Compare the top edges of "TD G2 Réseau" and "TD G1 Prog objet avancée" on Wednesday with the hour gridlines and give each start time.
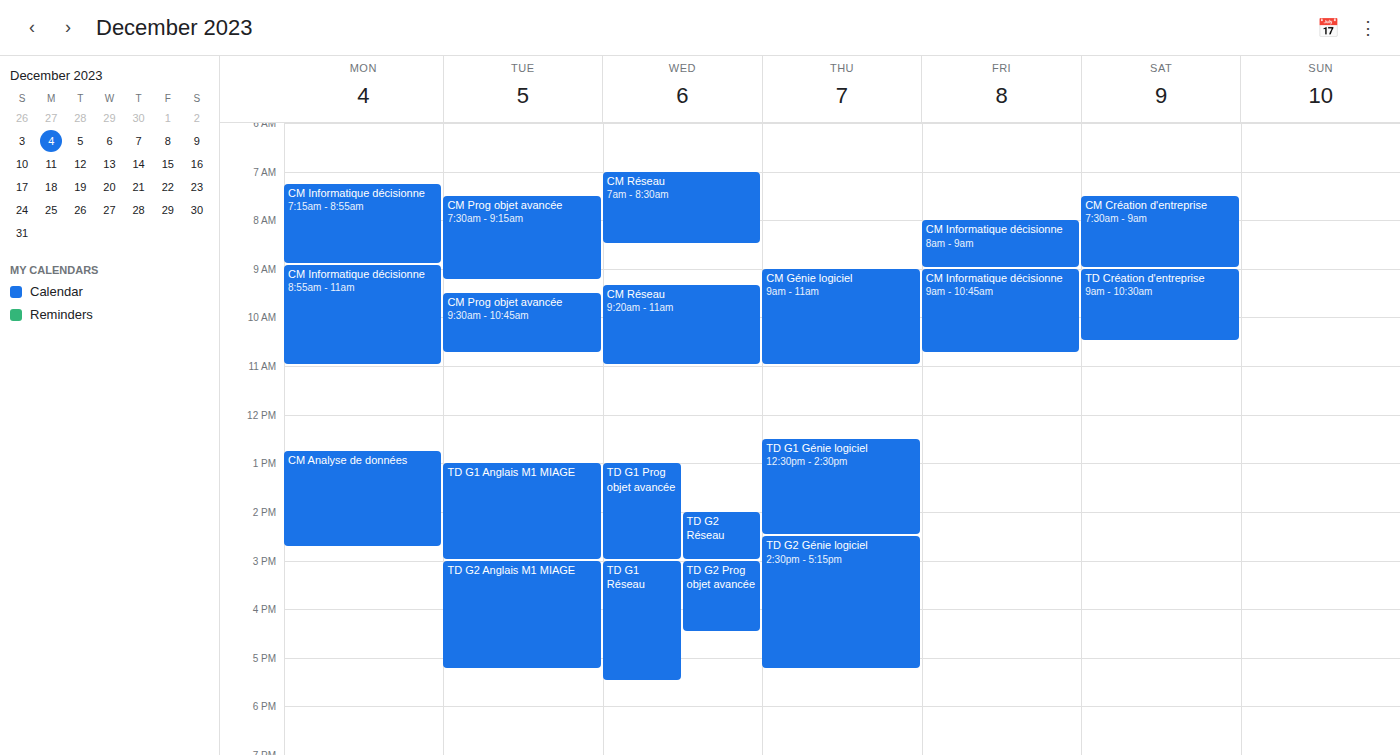
"TD G2 Réseau": 2:00 PM, exactly on the 2 PM line. "TD G1 Prog objet avancée": 1:00 PM, exactly on the 1 PM line.